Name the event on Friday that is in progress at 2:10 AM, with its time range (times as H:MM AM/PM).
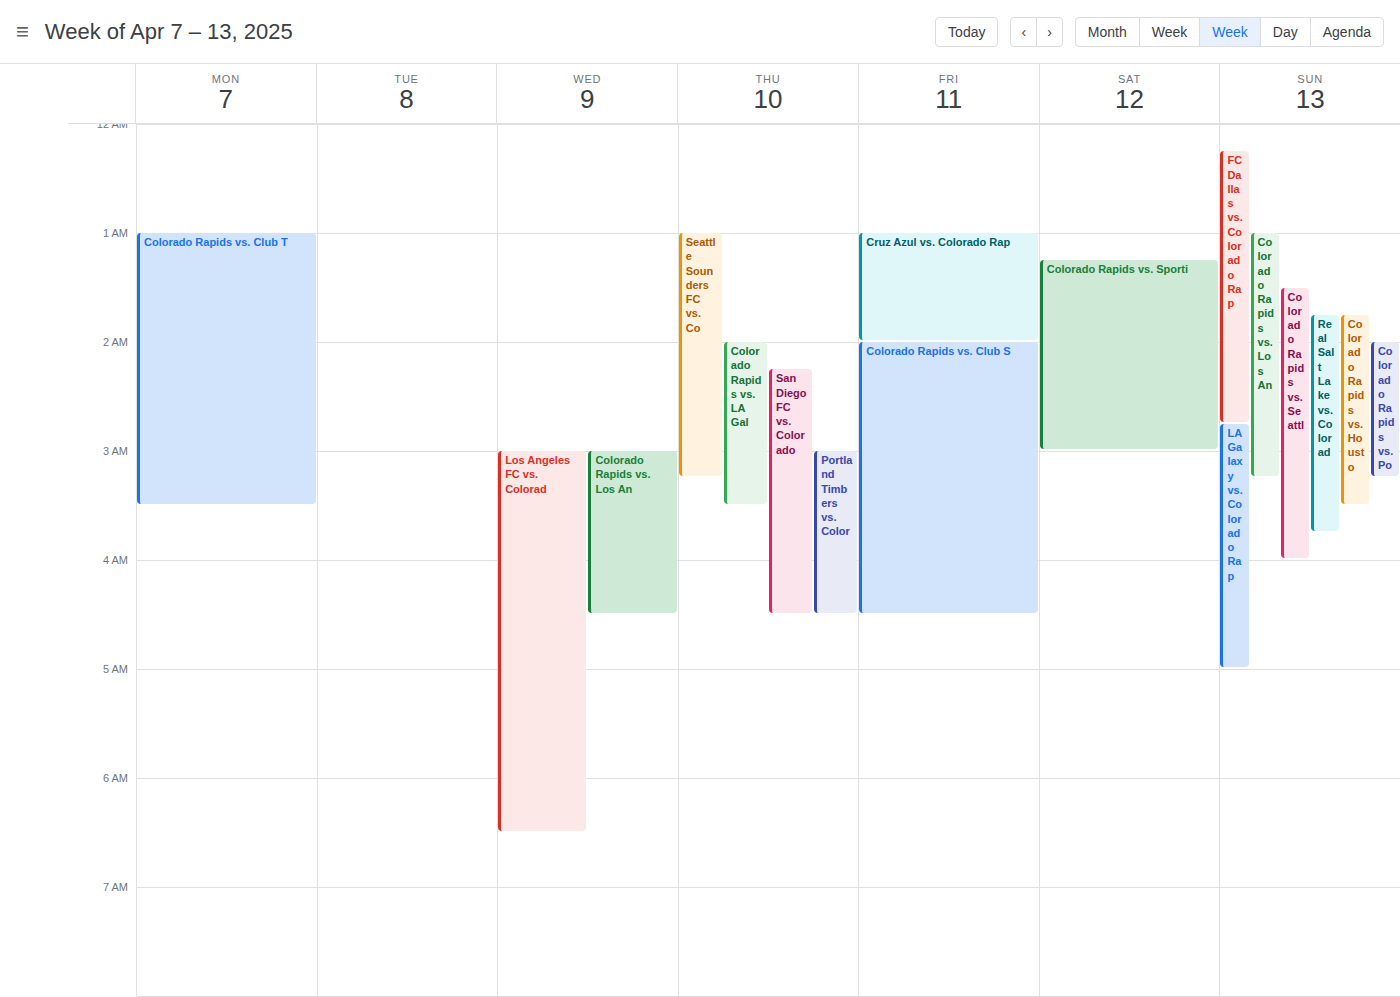
"Colorado Rapids vs. Club S", 2:00 AM to 4:30 AM